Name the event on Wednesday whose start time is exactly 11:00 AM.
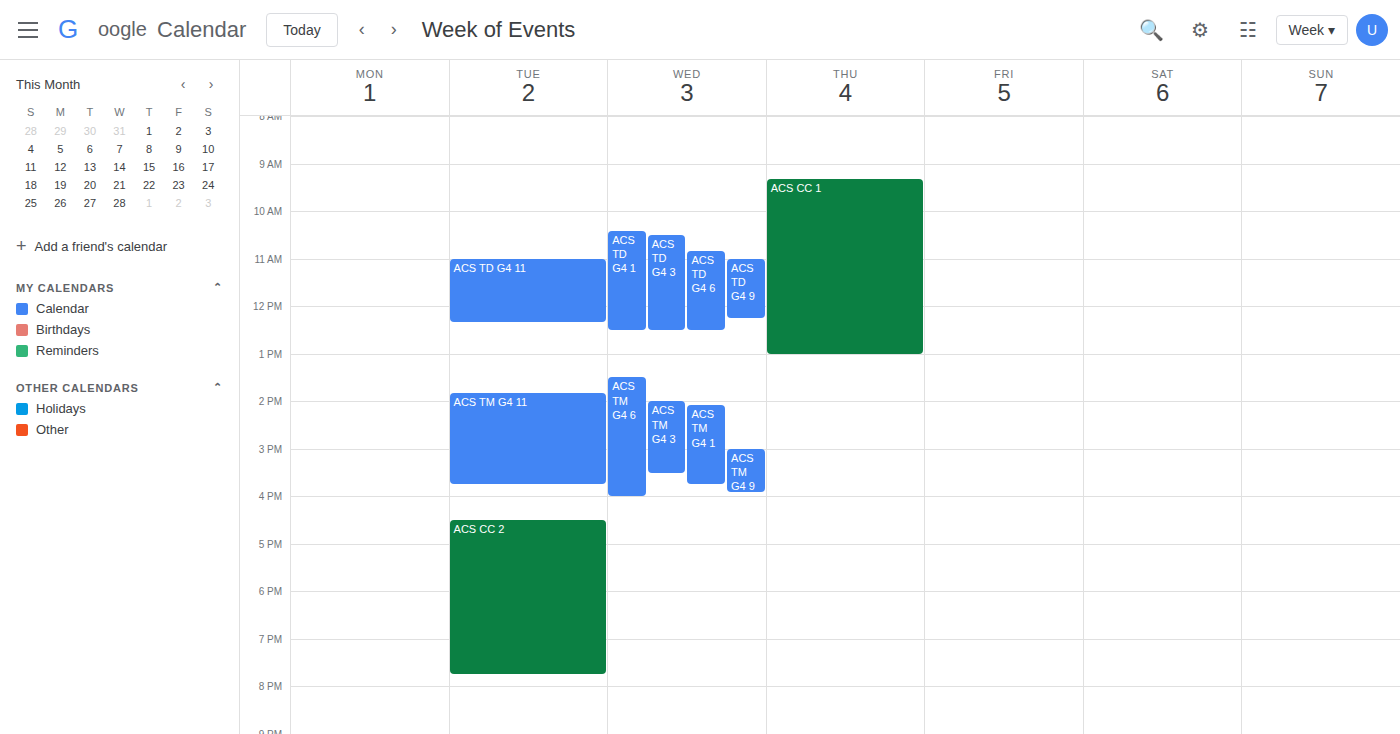
"ACS TD G4 9"